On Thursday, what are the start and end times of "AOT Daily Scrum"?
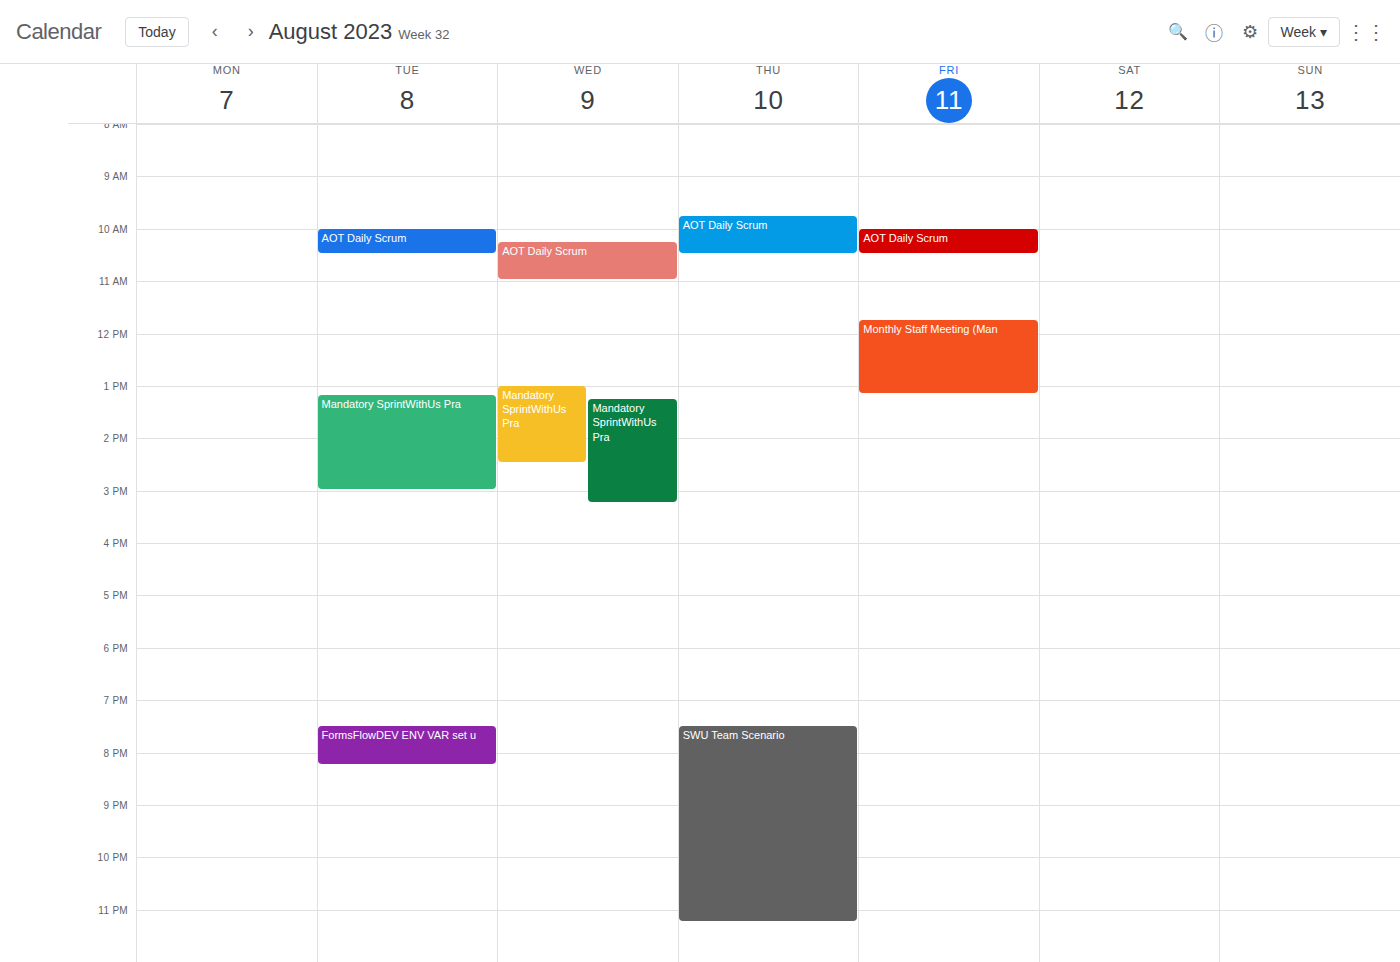
9:45 AM to 10:30 AM